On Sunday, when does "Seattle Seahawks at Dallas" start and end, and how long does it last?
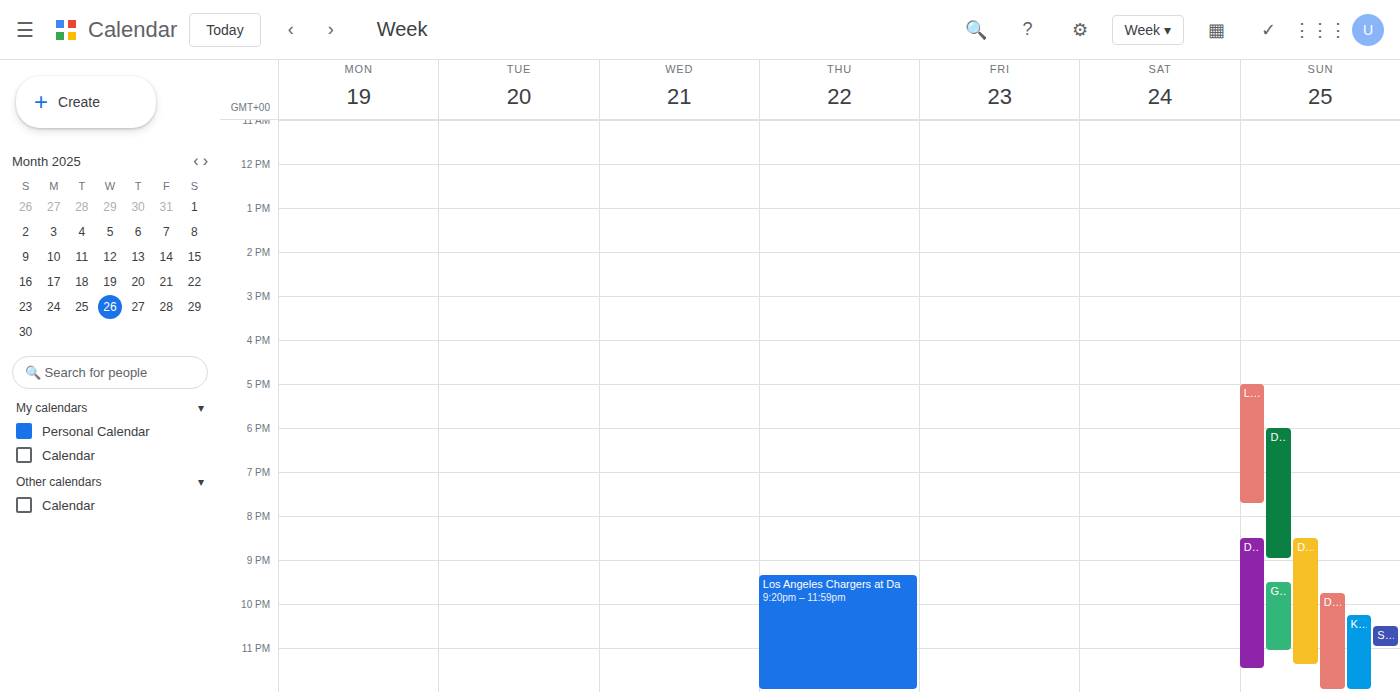
10:30 PM to 11:00 PM, 30 minutes